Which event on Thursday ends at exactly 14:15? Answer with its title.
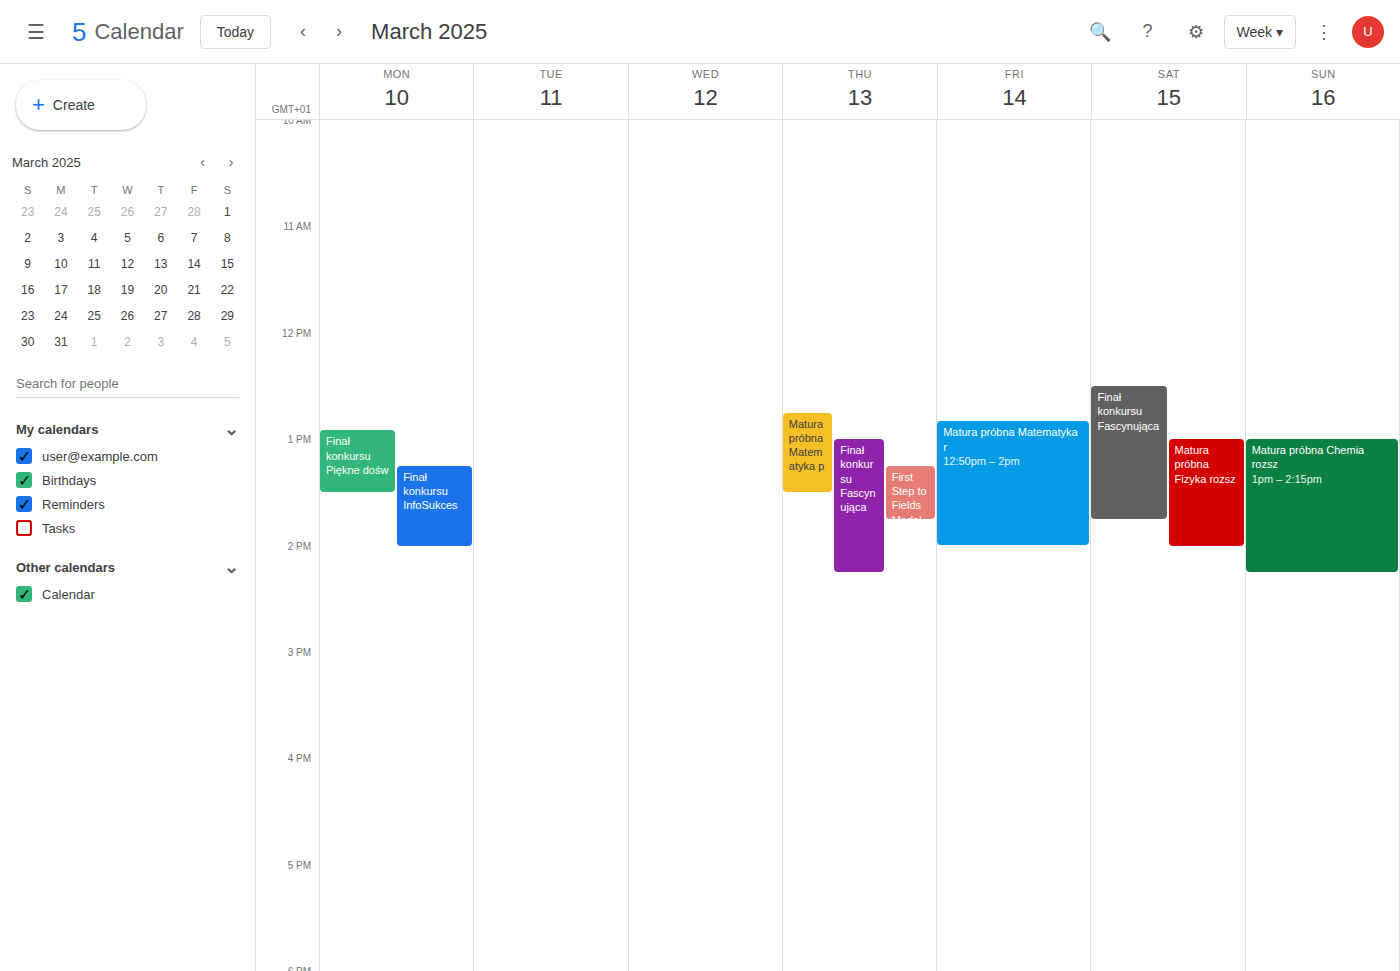
"Finał konkursu Fascynująca"